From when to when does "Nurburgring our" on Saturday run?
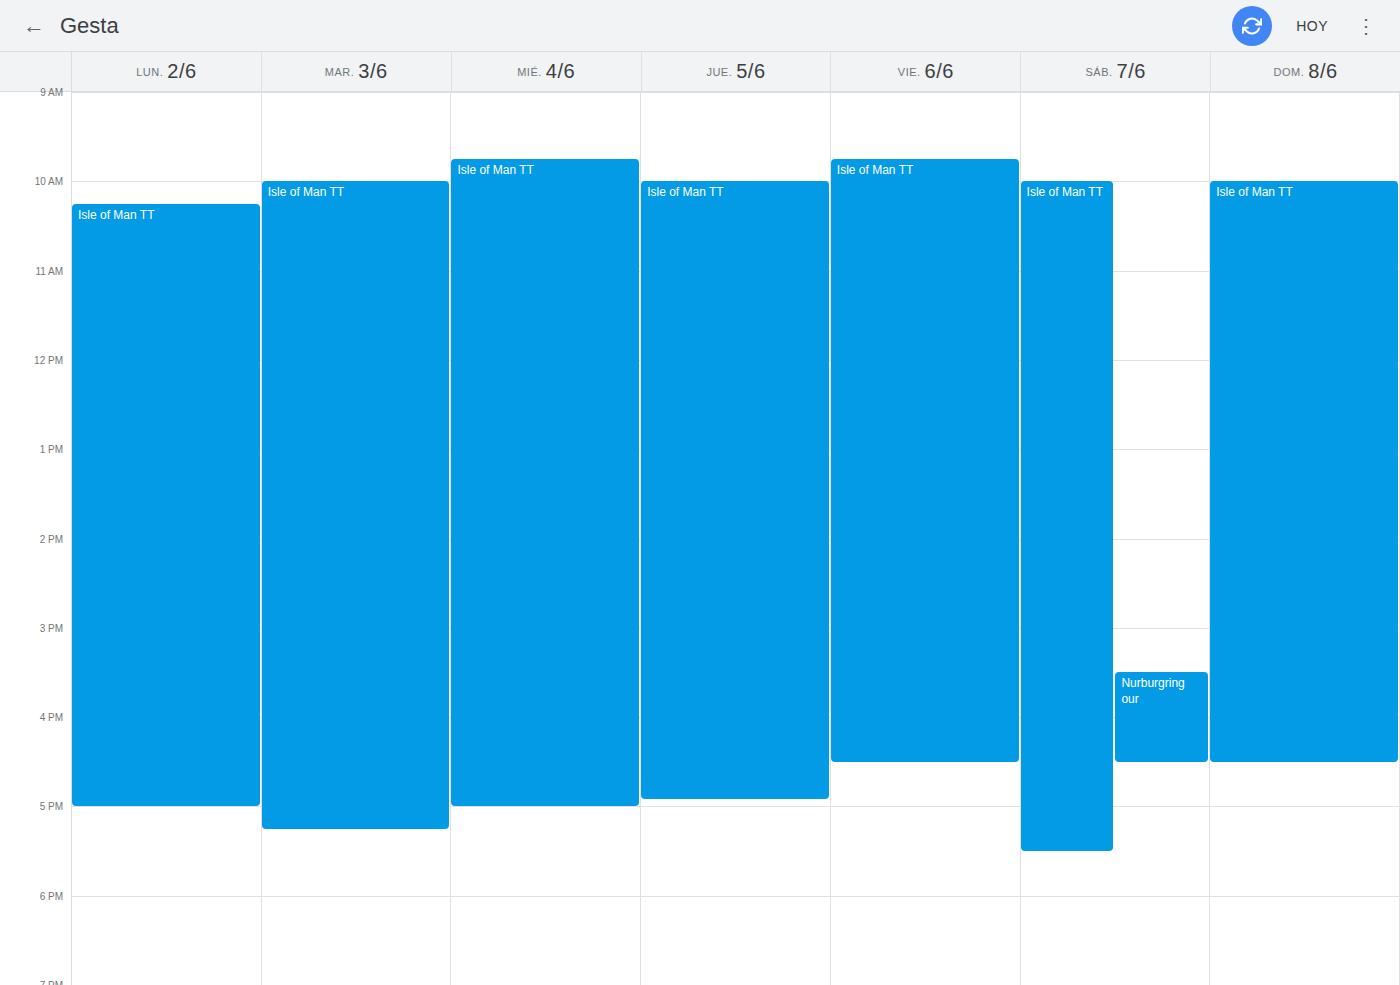
3:30 PM to 4:30 PM